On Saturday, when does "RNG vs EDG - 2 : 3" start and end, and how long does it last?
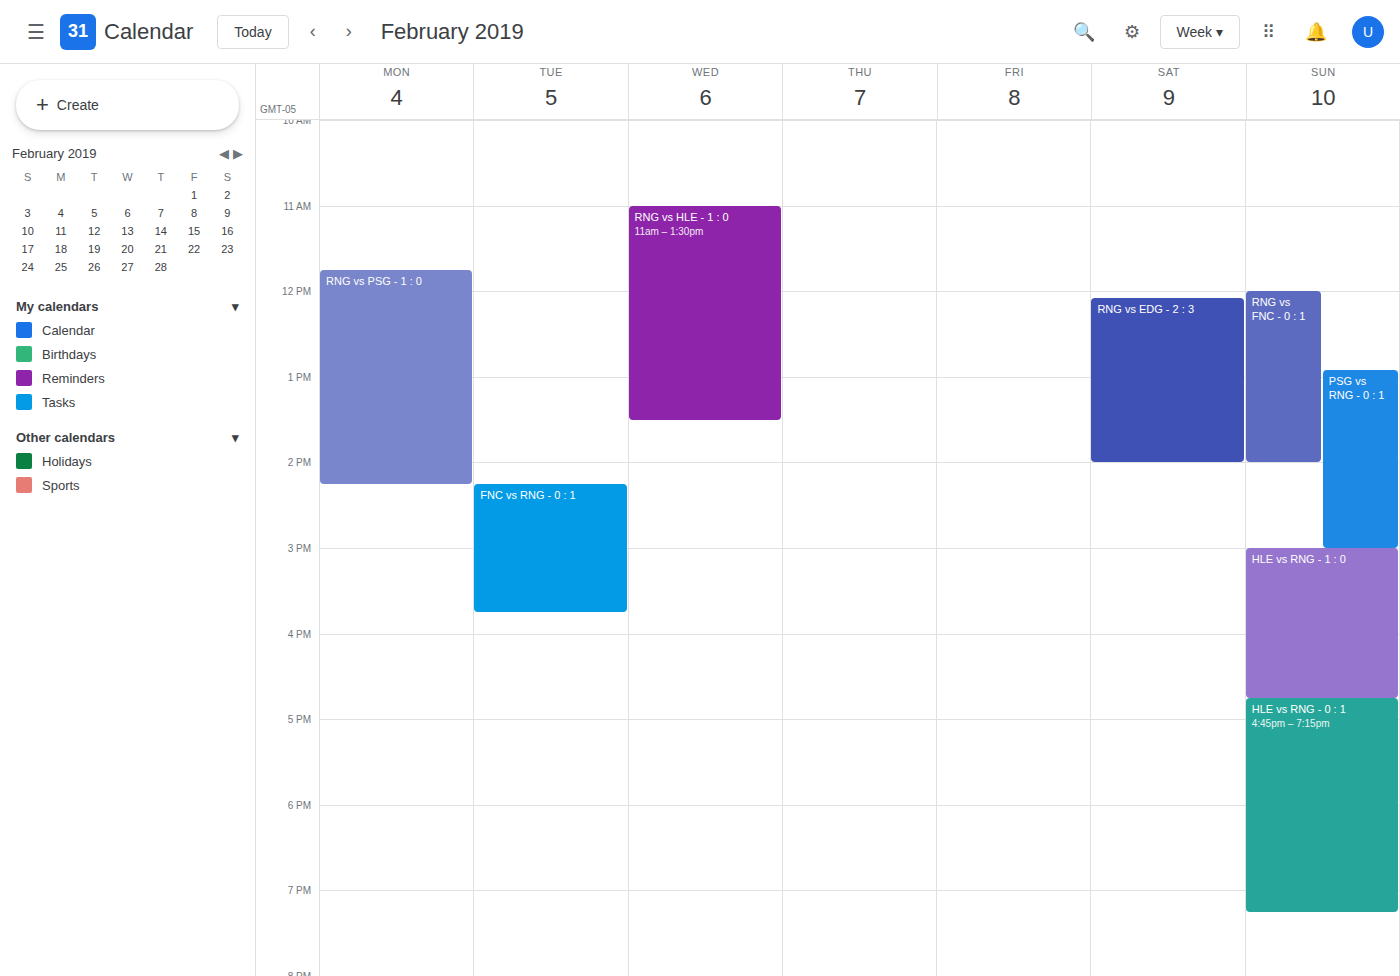
12:05 to 14:00, 1 hour 55 minutes